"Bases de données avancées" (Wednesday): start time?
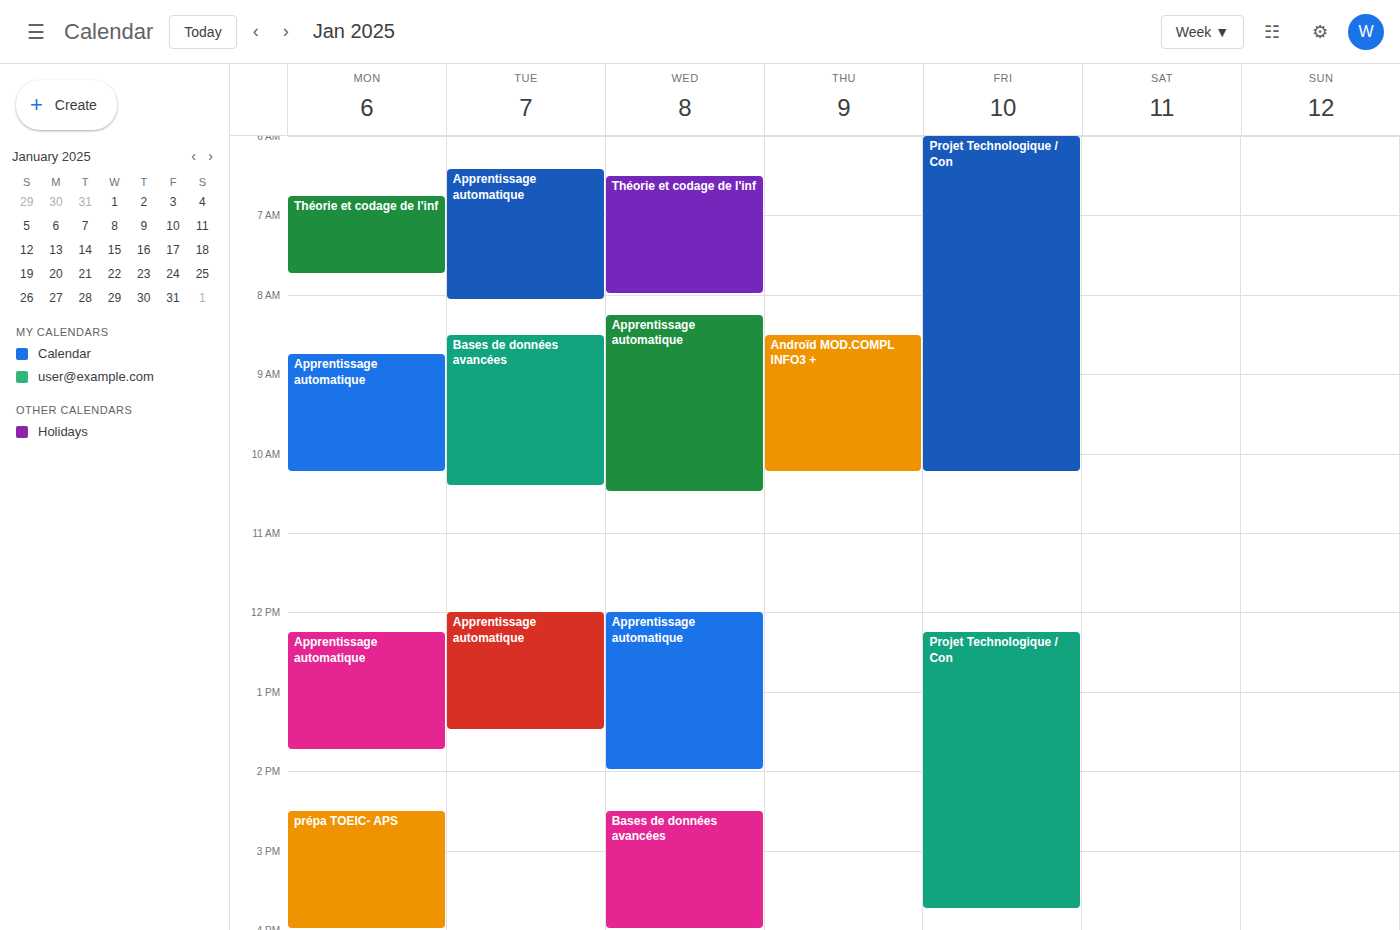
2:30 PM